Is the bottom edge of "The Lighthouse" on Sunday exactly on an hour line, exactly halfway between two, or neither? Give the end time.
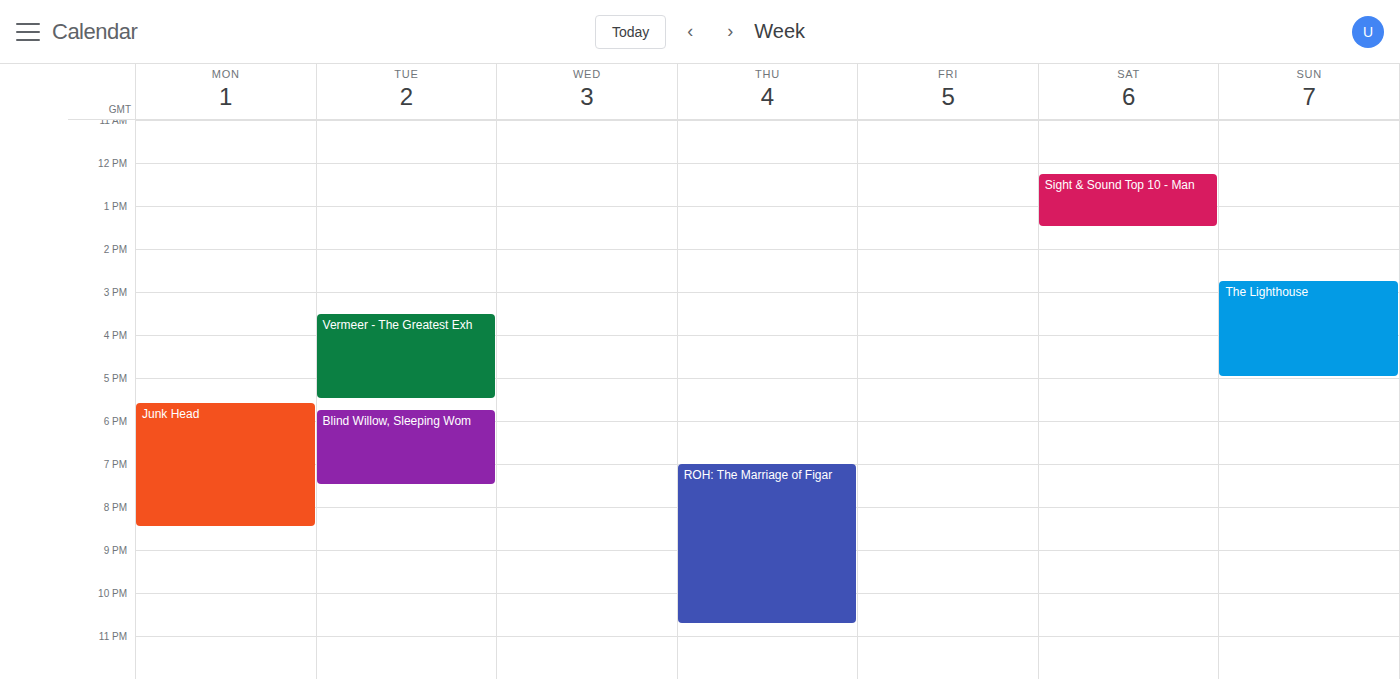
5:00 PM -- exactly on the 5 PM line.